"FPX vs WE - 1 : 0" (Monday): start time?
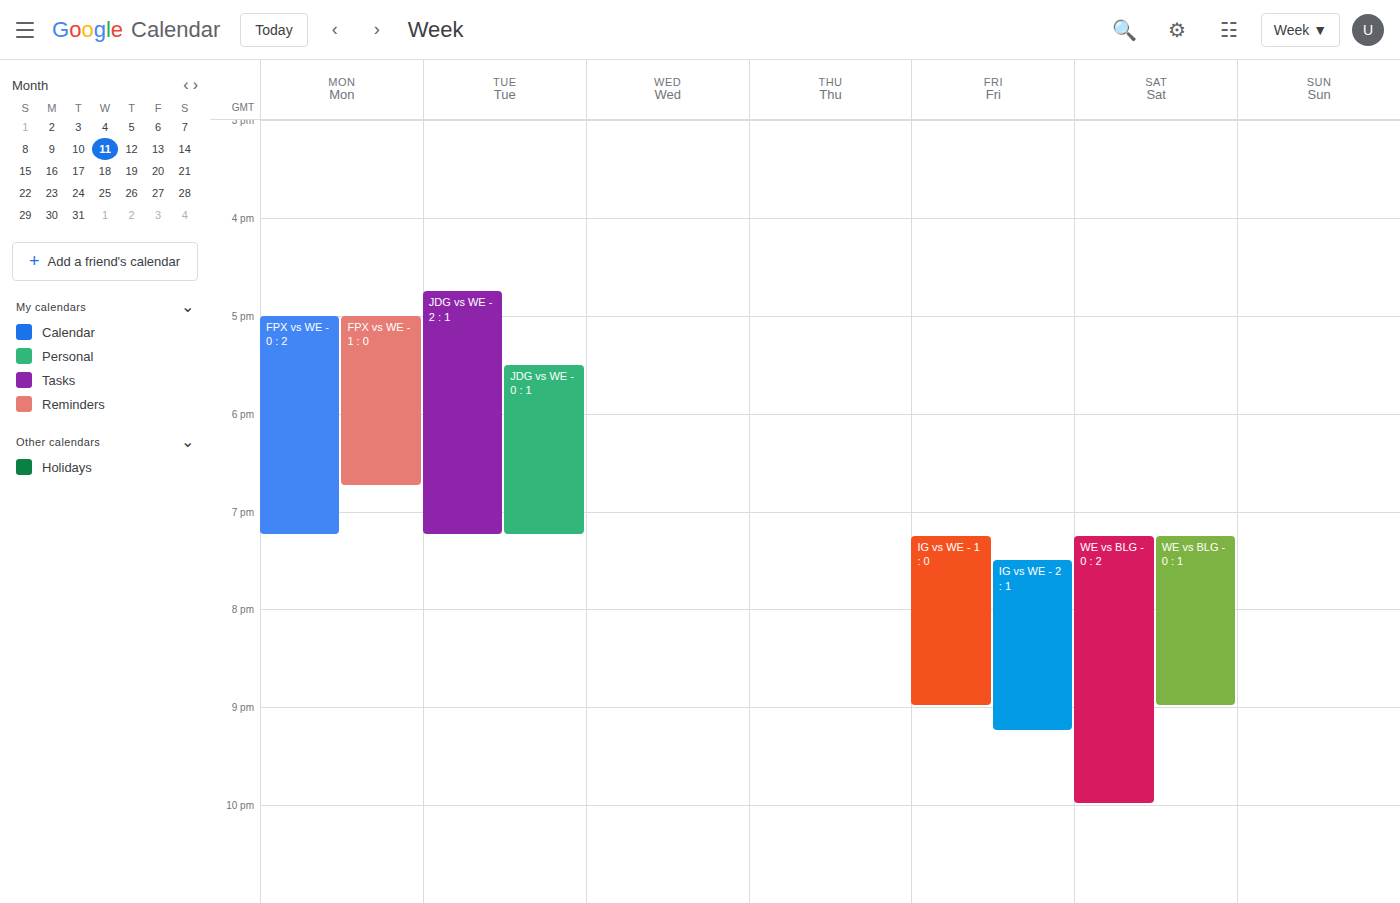
17:00